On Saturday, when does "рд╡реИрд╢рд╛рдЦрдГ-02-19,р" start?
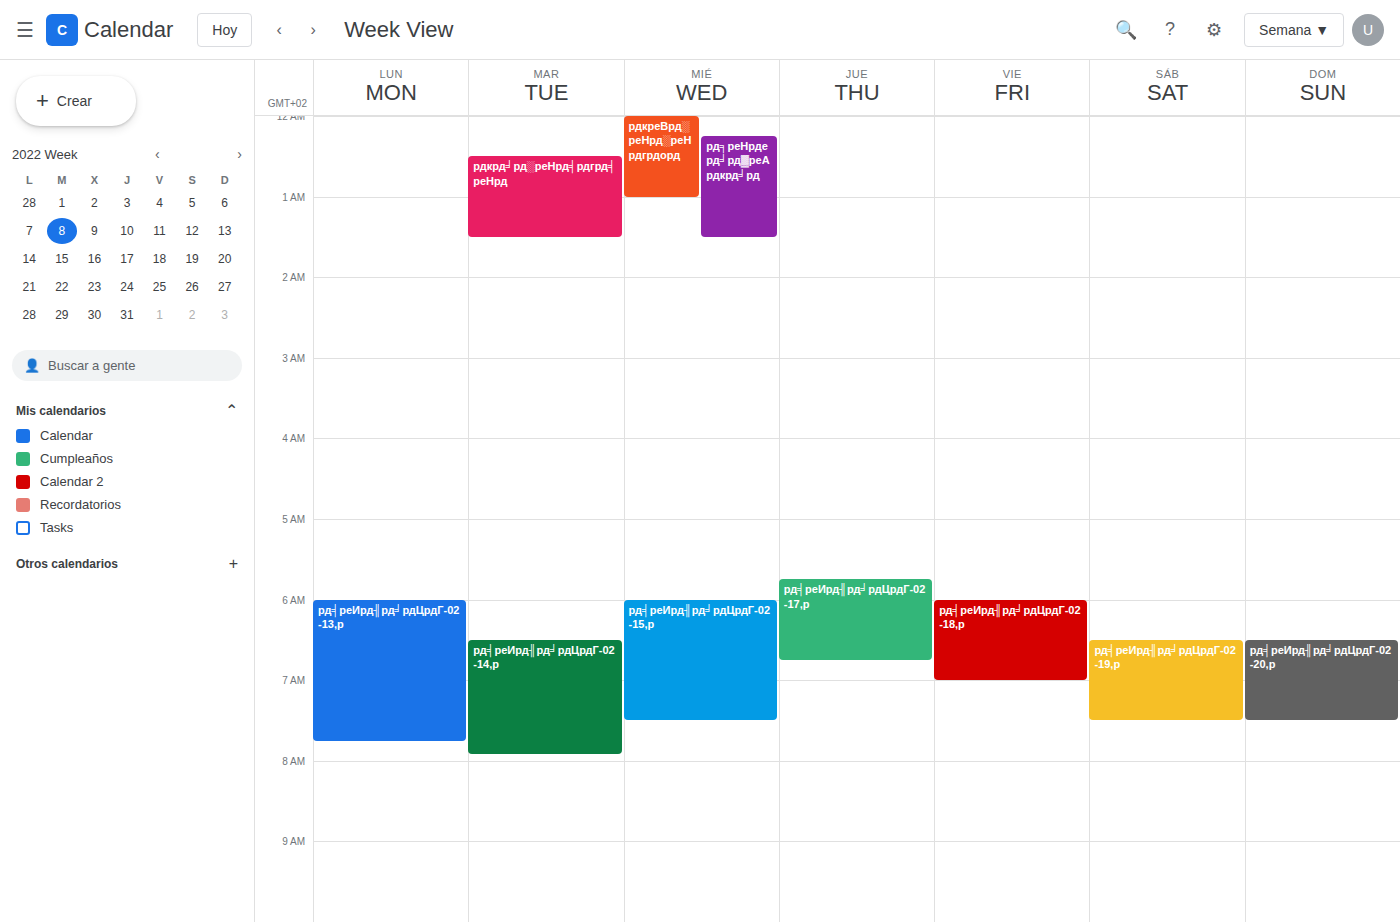
06:30